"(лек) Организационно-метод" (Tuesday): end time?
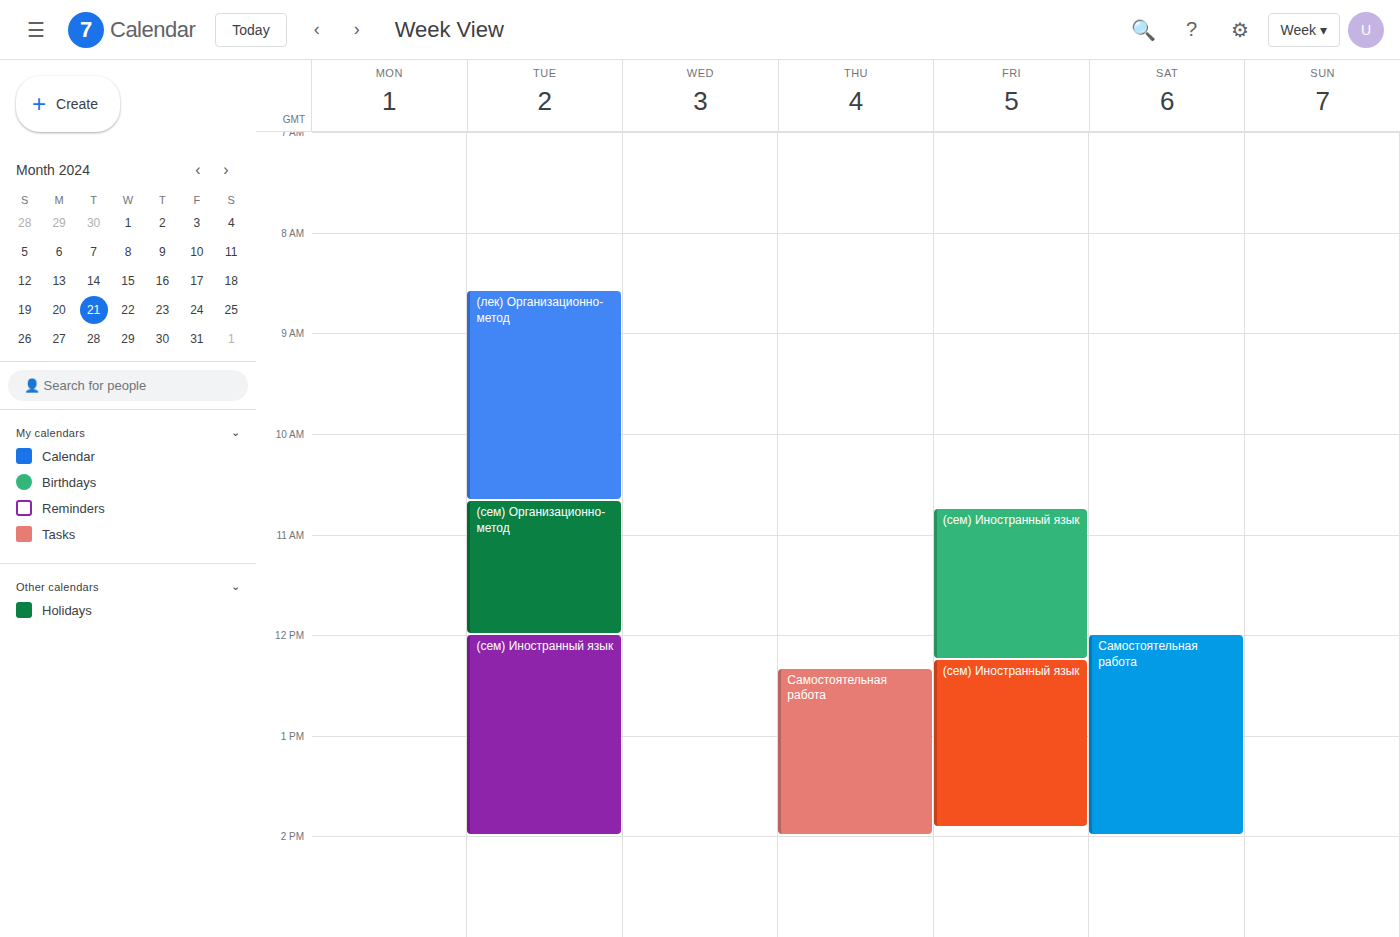
10:40 AM